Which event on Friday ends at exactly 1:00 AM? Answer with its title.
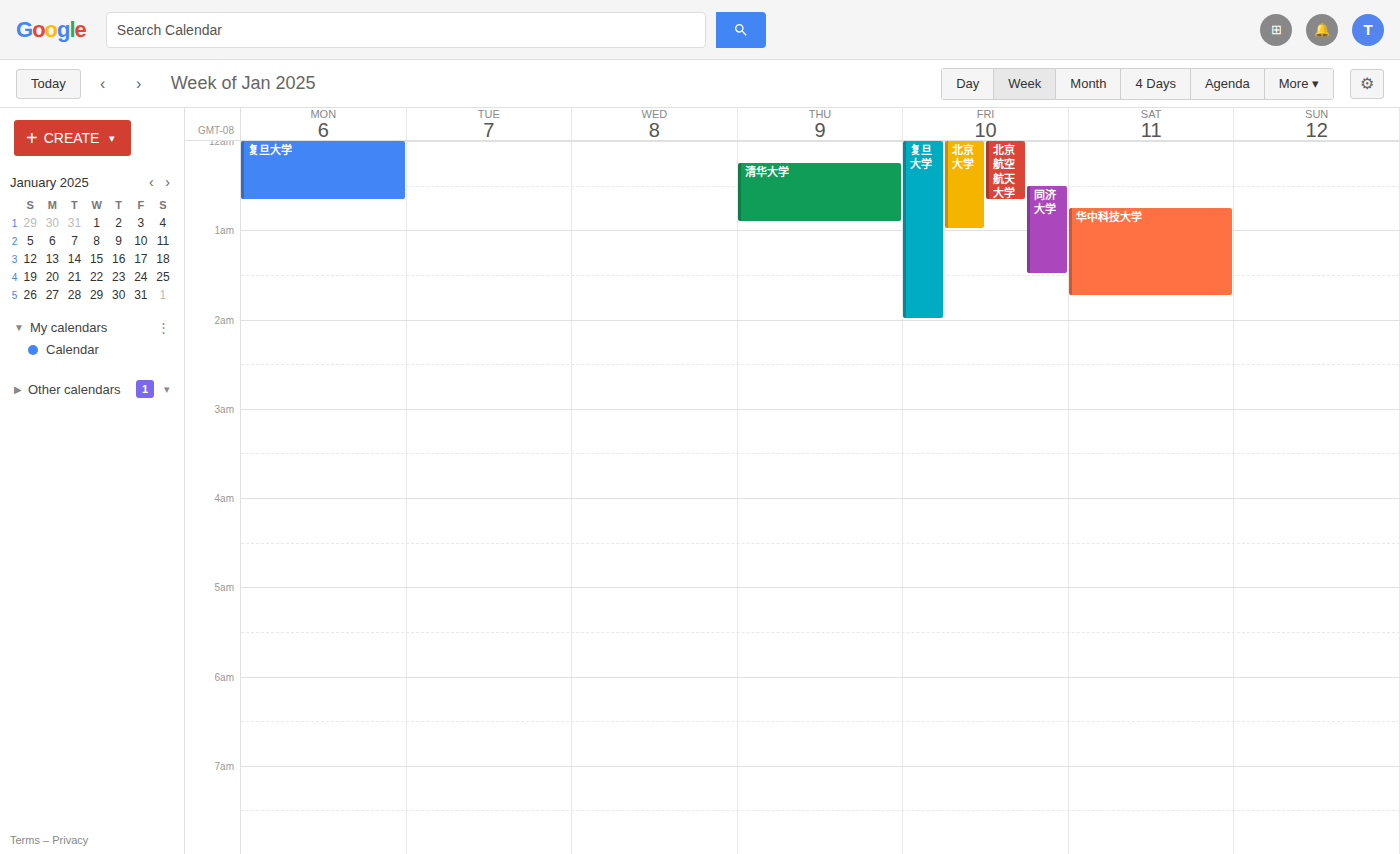
"北京大学"